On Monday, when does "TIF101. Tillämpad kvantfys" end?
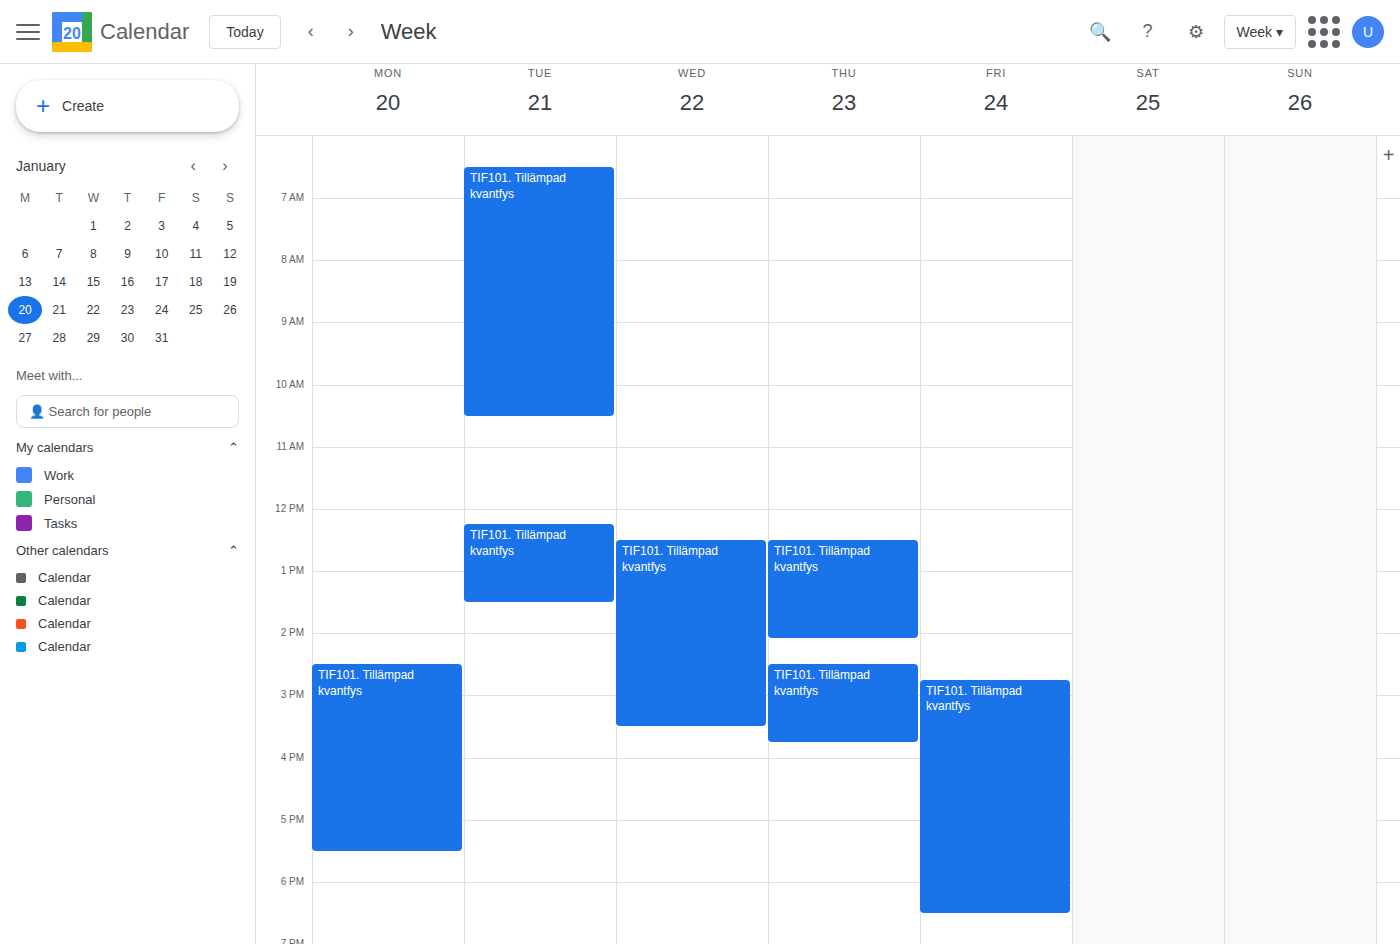
5:30 PM